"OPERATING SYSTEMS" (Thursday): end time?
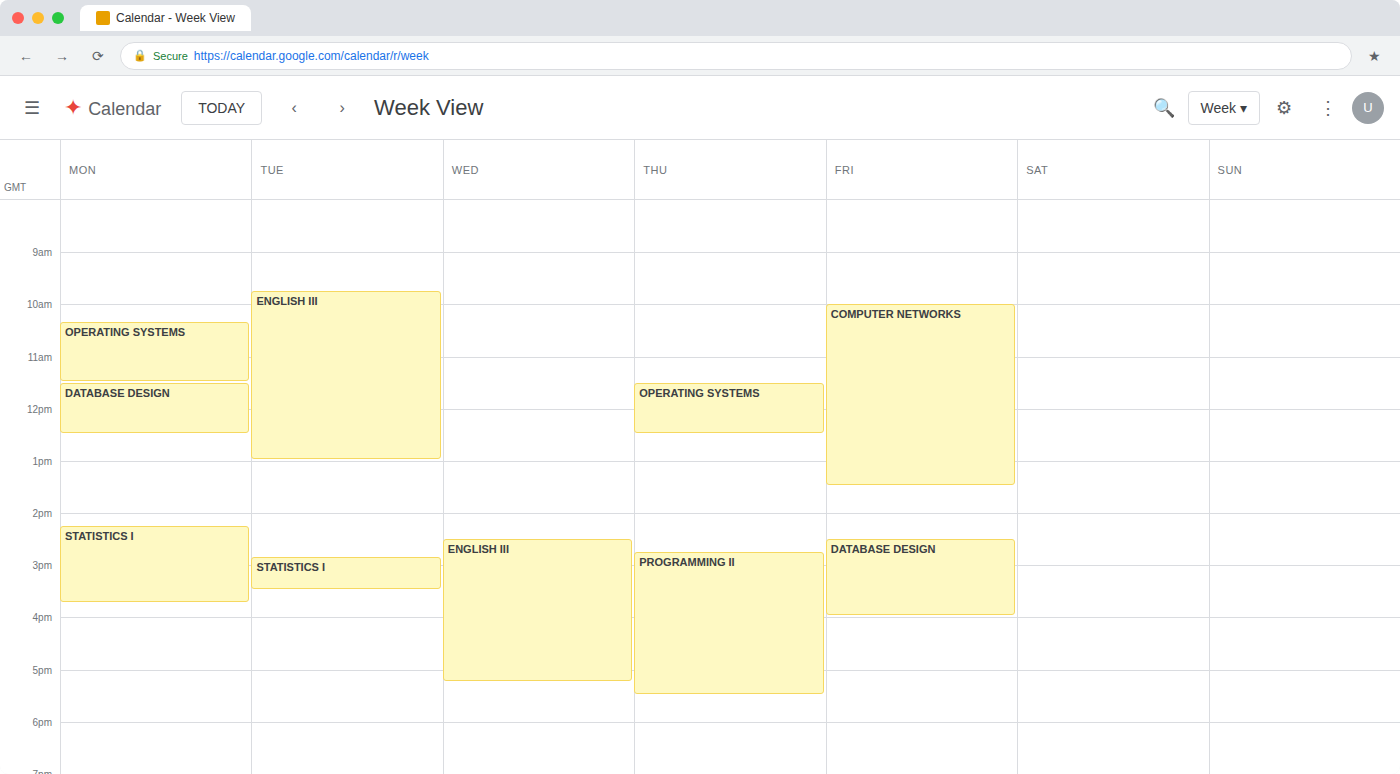
12:30